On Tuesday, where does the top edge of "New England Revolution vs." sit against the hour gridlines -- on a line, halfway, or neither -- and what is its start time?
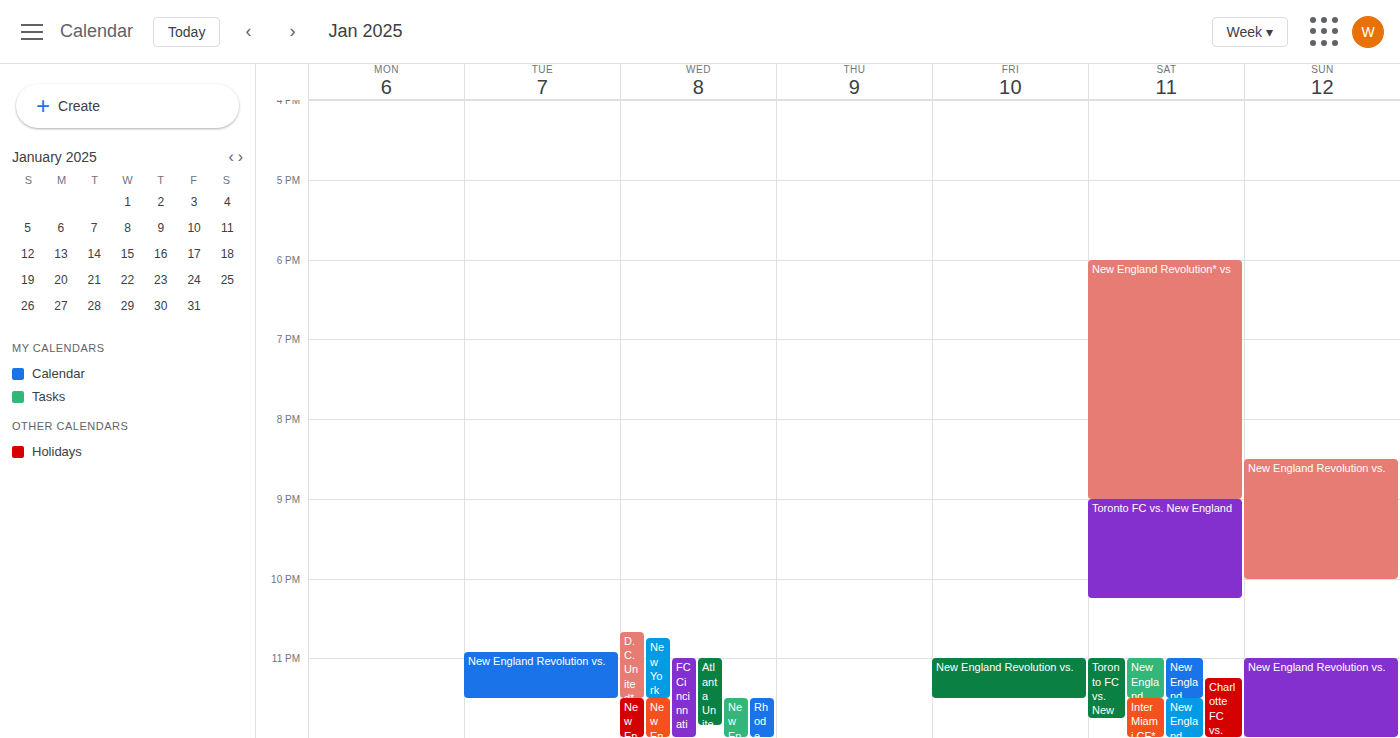
10:55 PM -- neither: 55 minutes below the 10 PM line and 5 minutes above the 11 PM line.